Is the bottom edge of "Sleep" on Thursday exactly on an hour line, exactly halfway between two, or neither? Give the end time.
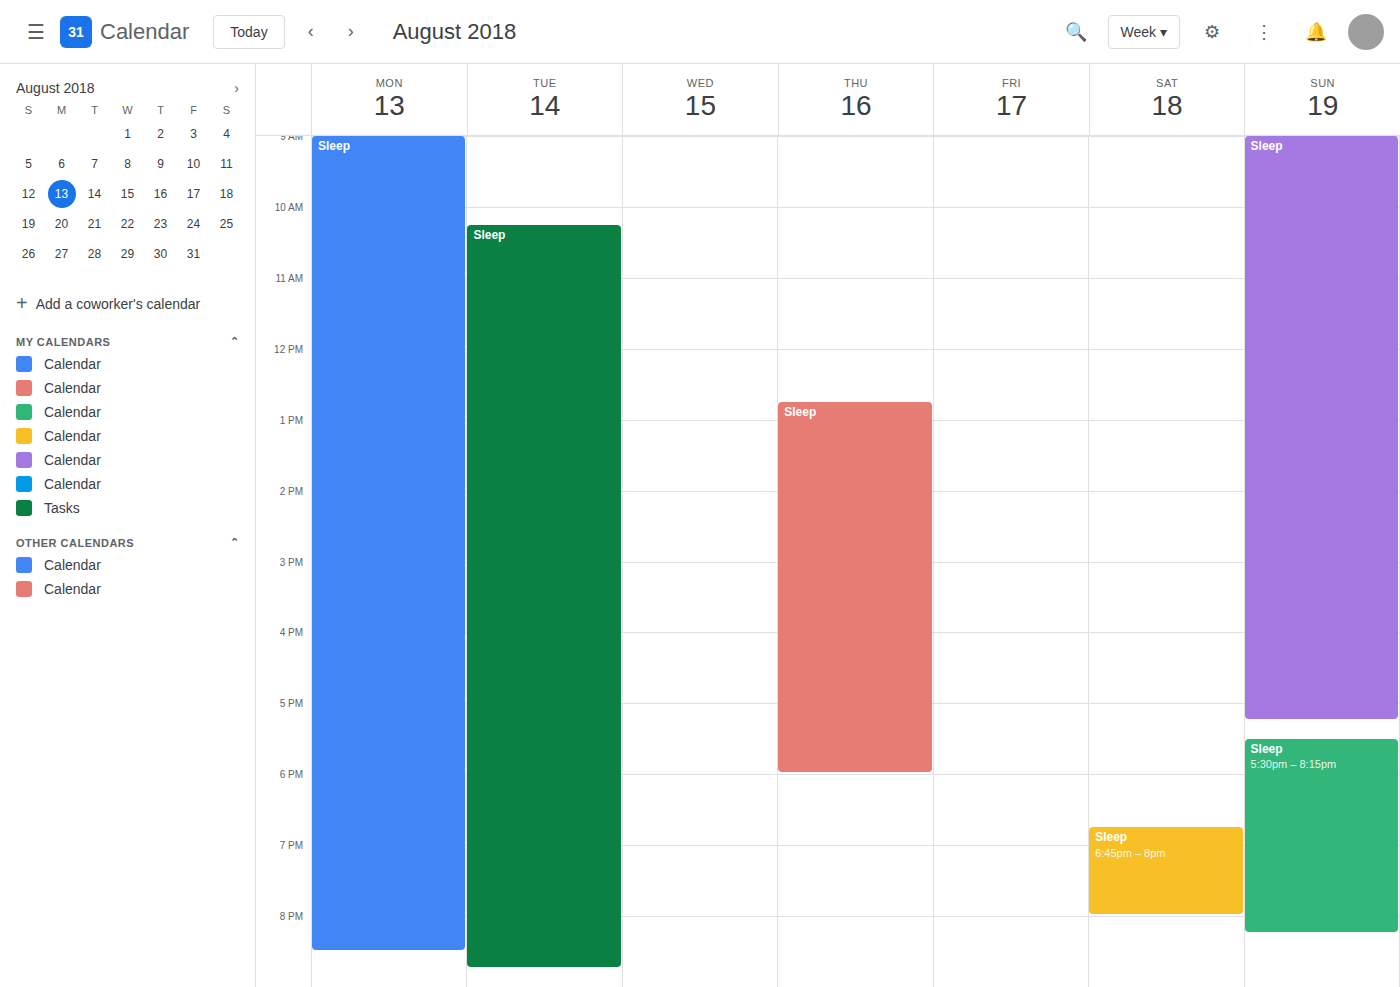
6:00 PM -- exactly on the 6 PM line.